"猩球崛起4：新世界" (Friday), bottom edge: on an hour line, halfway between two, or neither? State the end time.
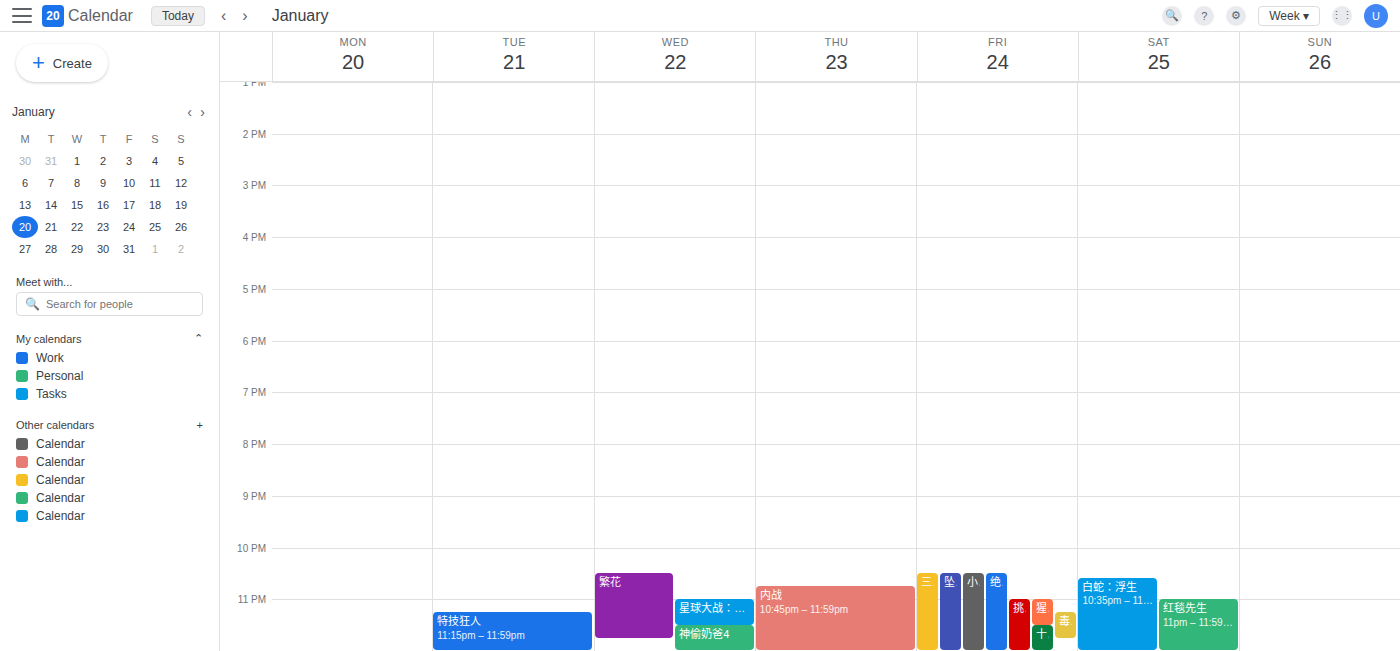
11:30 PM -- halfway between the 11 PM and 12 AM lines.